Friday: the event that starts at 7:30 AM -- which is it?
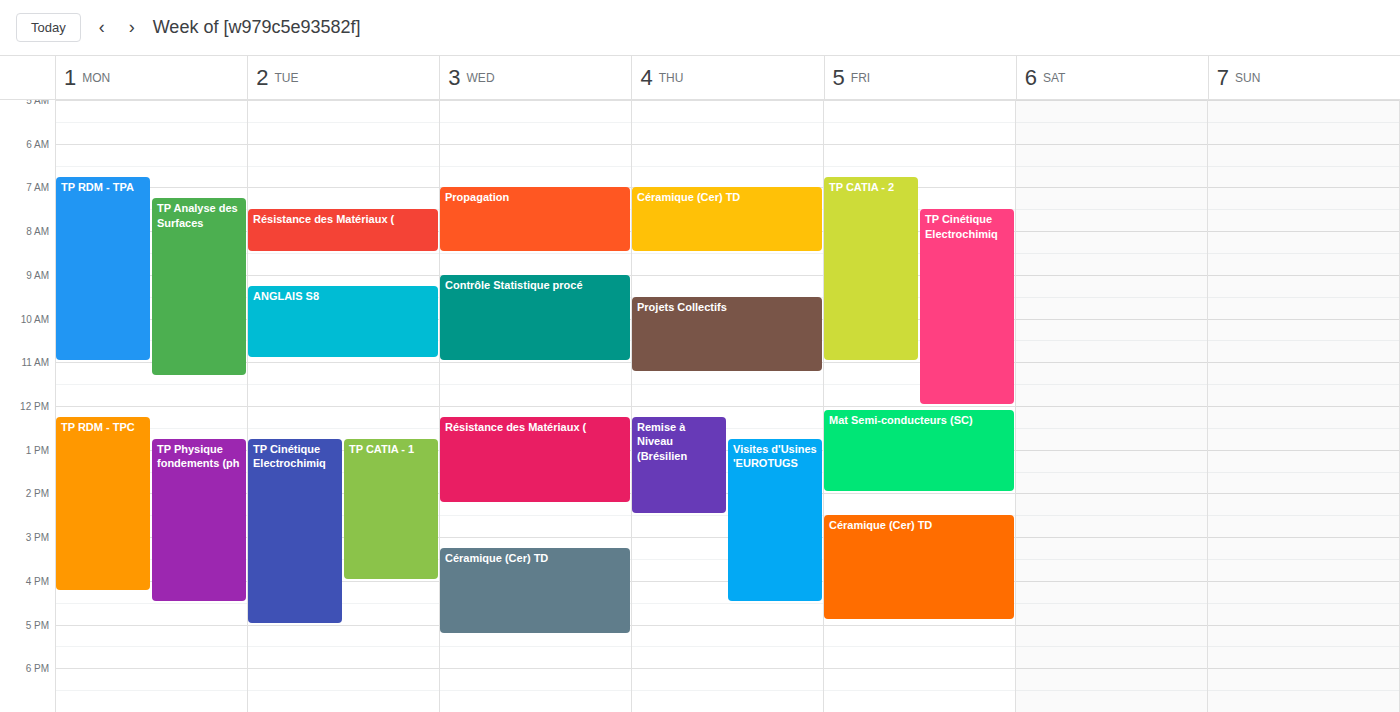
"TP Cinétique Electrochimiq"